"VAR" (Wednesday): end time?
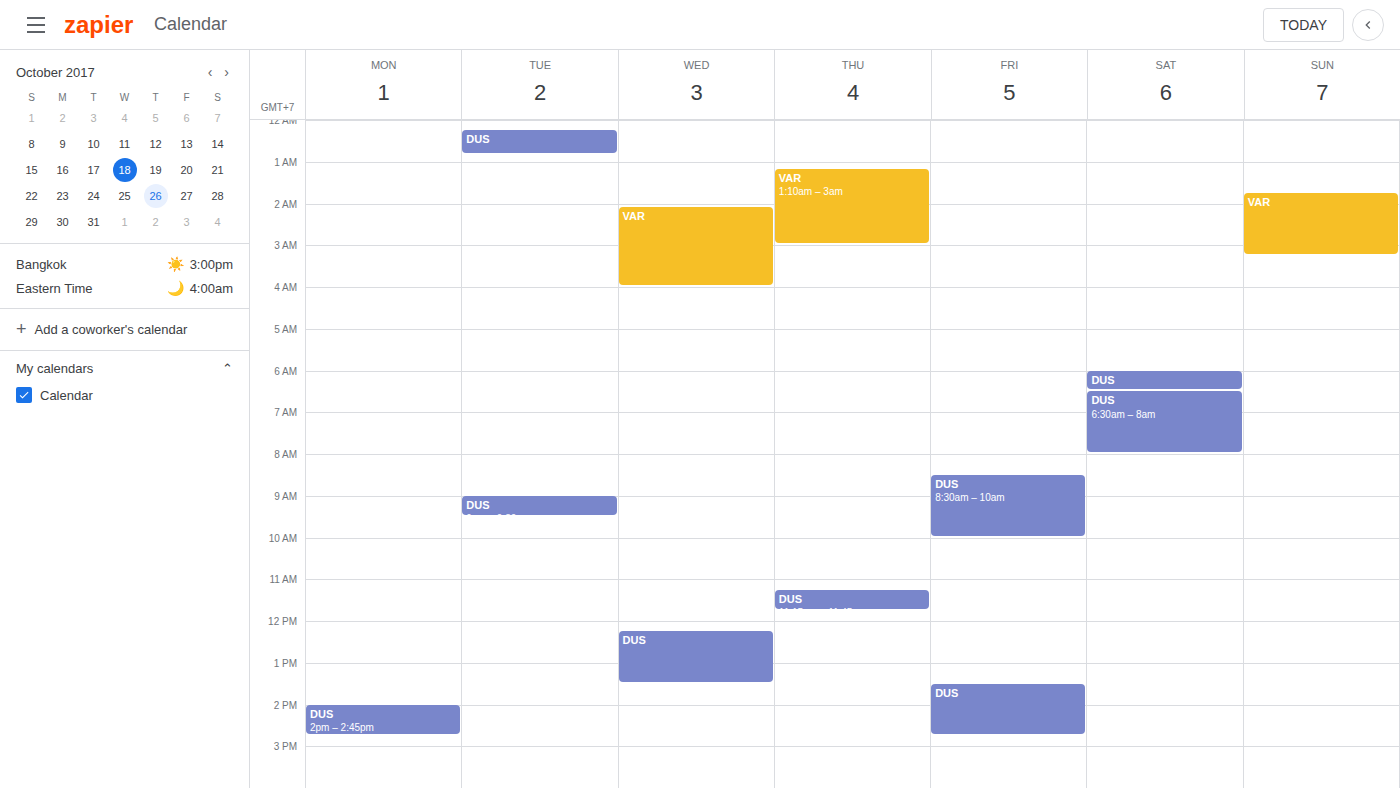
04:00